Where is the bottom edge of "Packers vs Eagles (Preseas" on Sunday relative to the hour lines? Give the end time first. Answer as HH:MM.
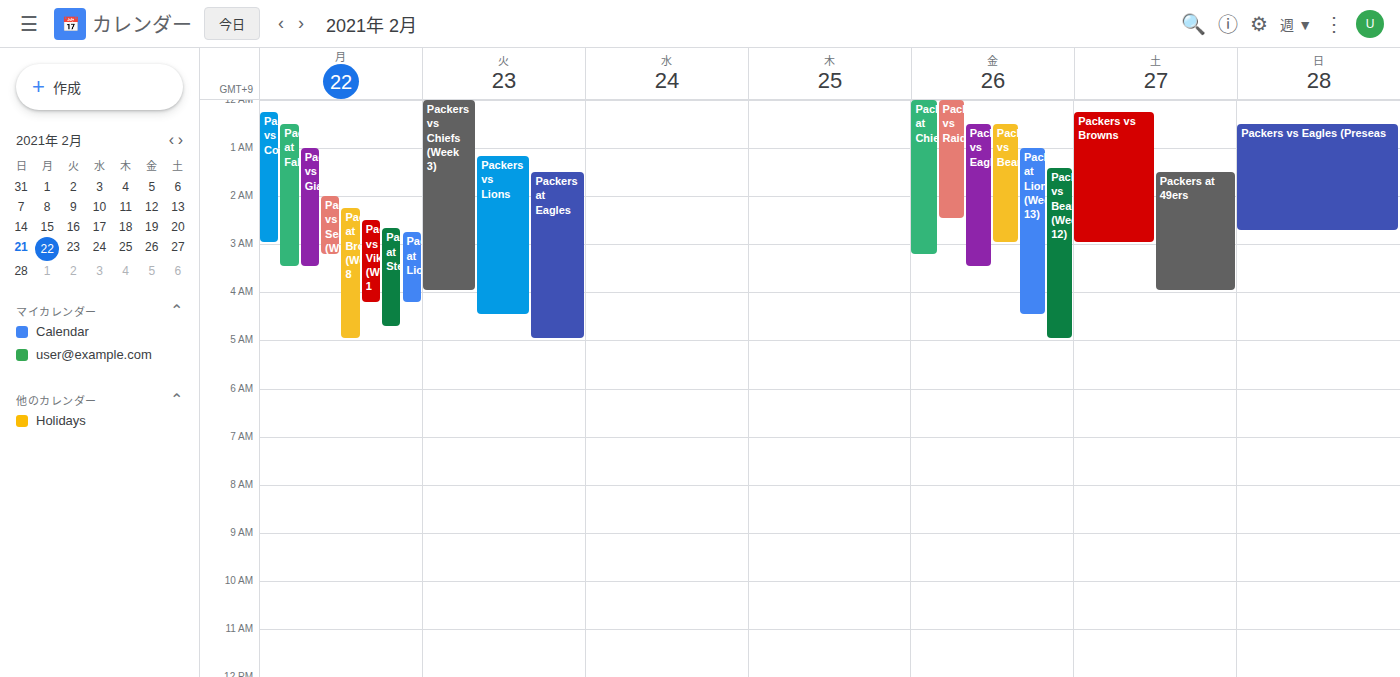
02:45 -- neither: three quarters of the way from the 02:00 line to the 03:00 line.